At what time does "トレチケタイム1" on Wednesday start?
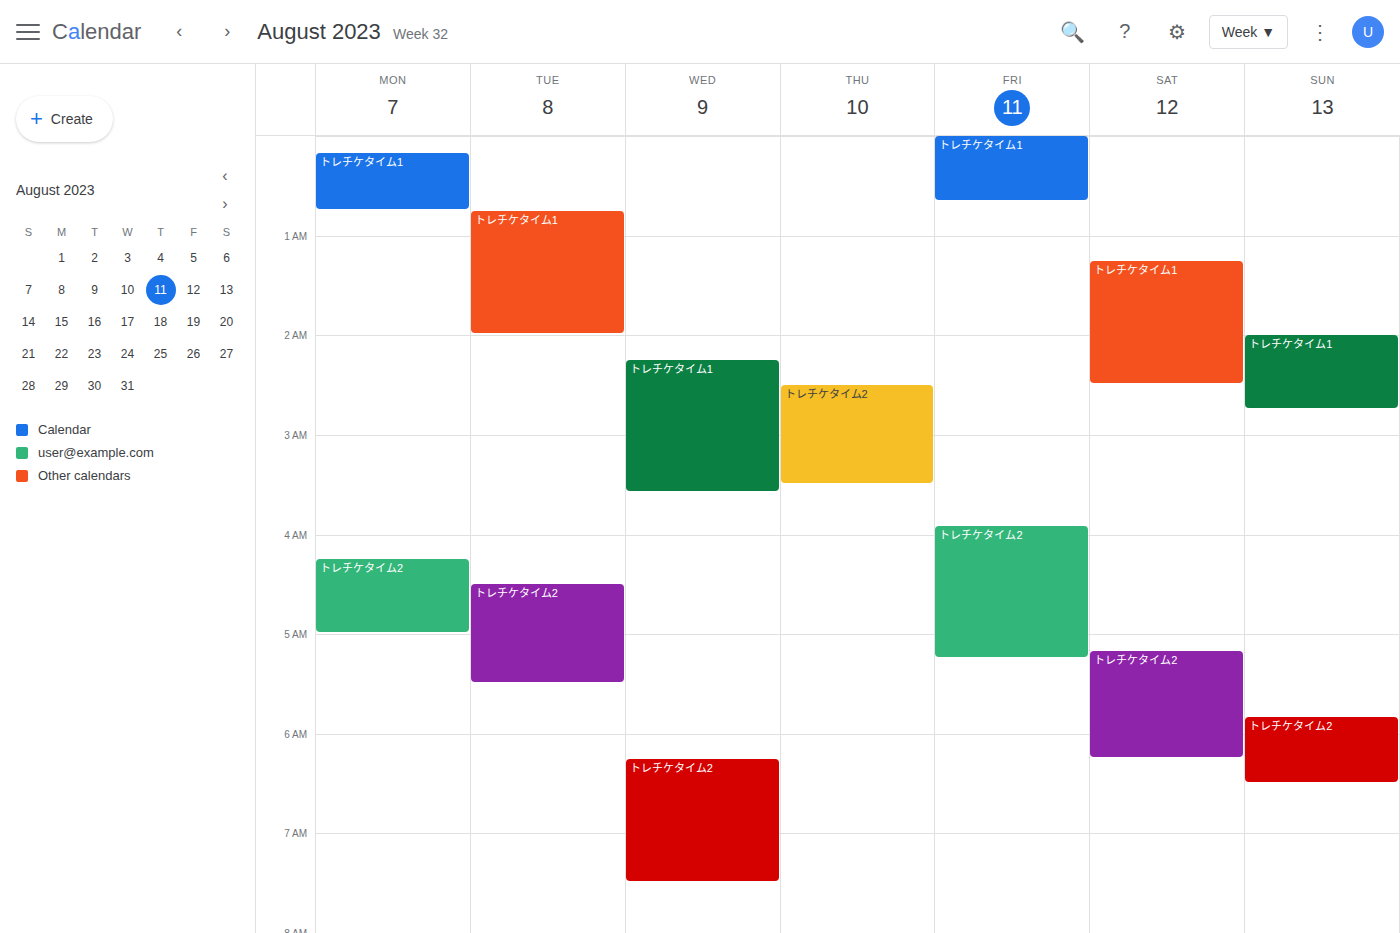
2:15 AM